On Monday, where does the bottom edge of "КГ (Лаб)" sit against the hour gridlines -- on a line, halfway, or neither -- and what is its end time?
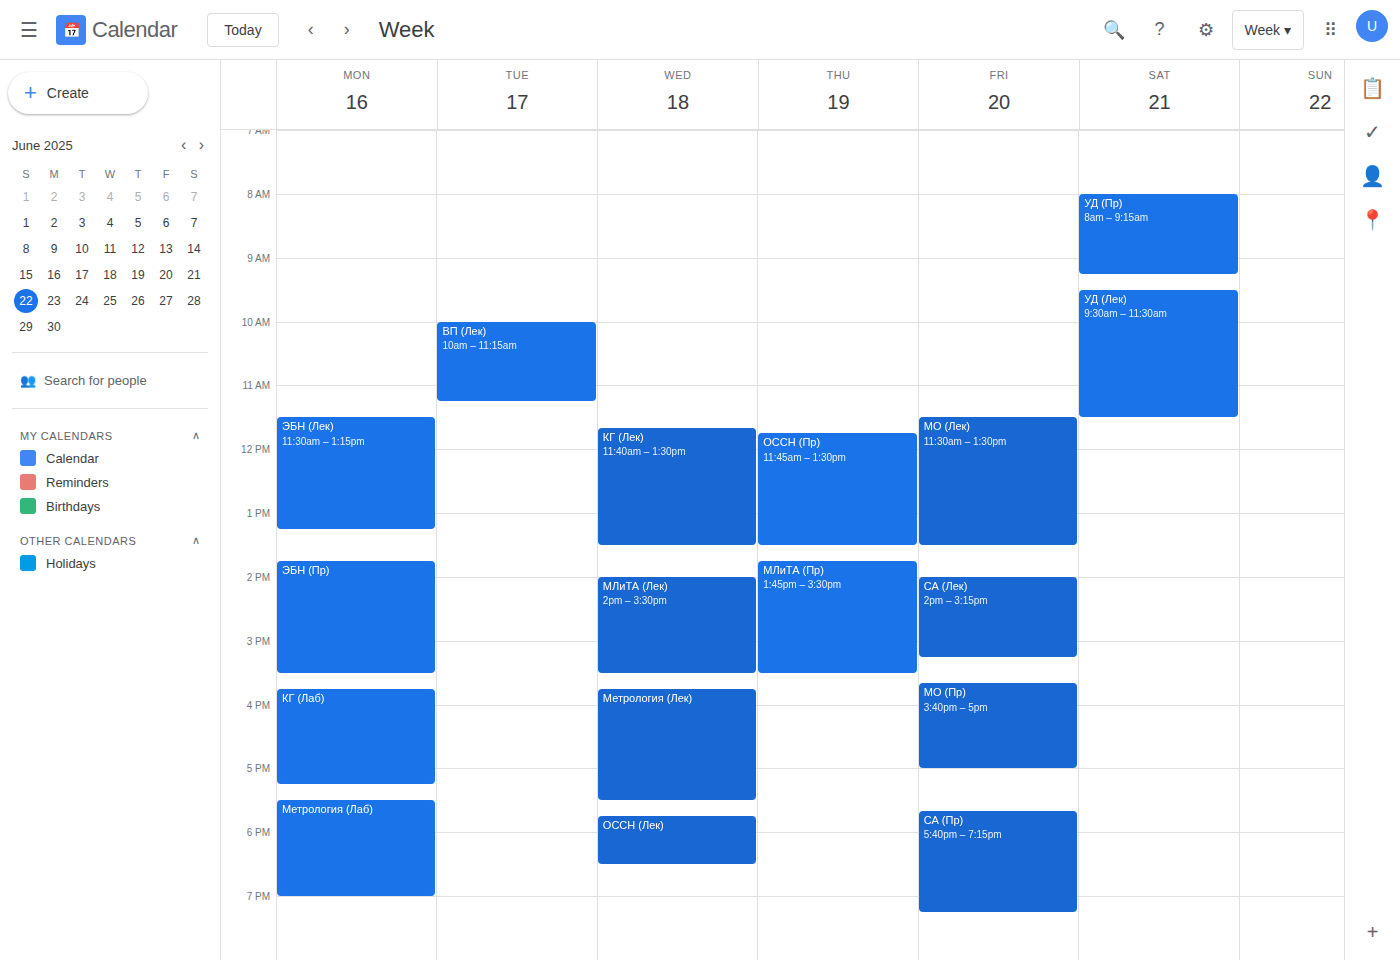
17:15 -- neither: a quarter of the way from the 17:00 line to the 18:00 line.